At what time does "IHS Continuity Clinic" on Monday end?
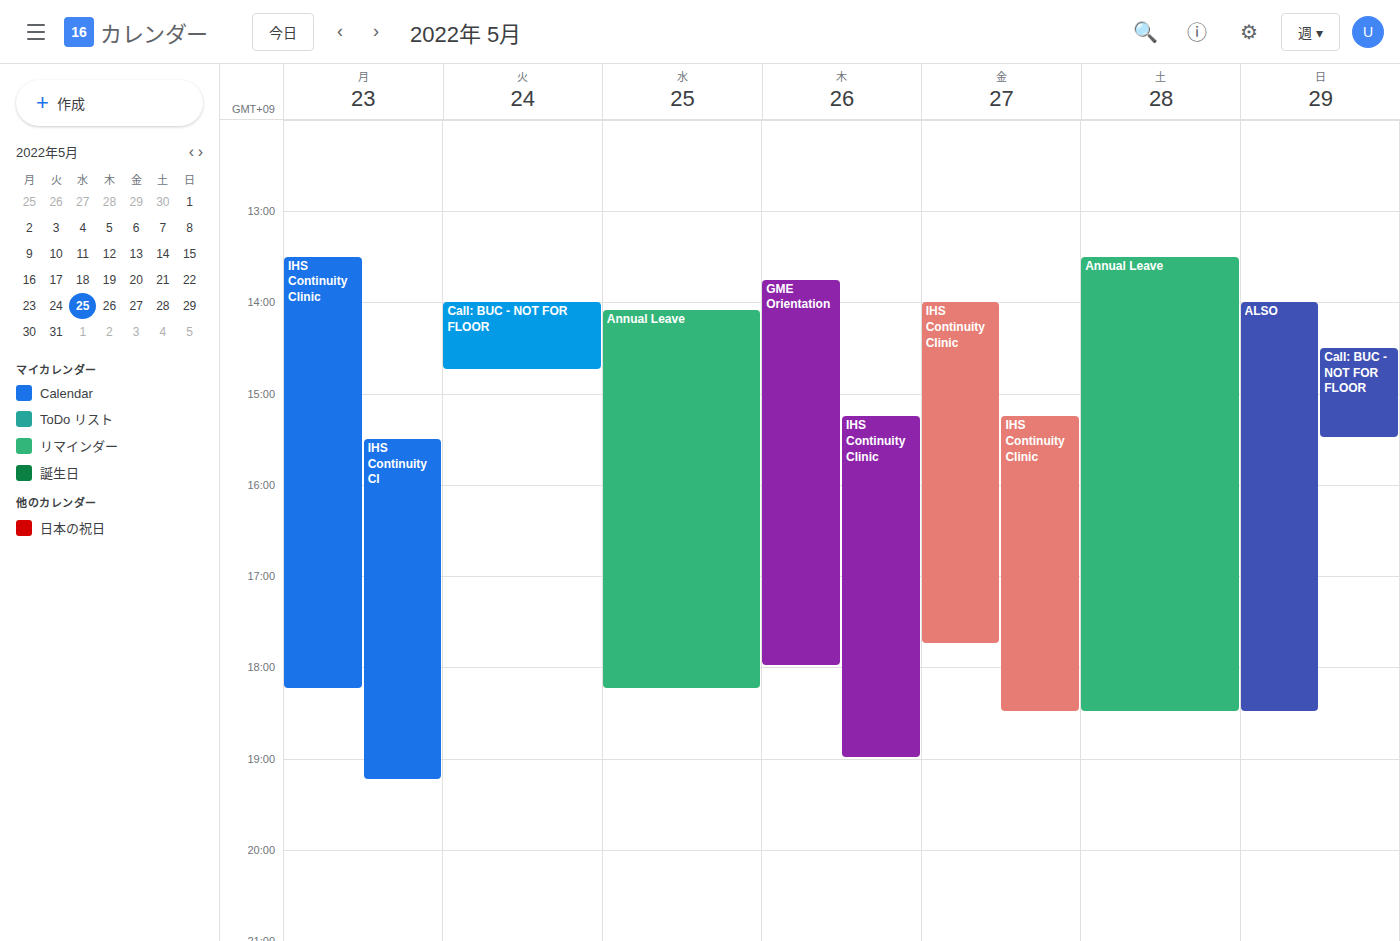
6:15 PM